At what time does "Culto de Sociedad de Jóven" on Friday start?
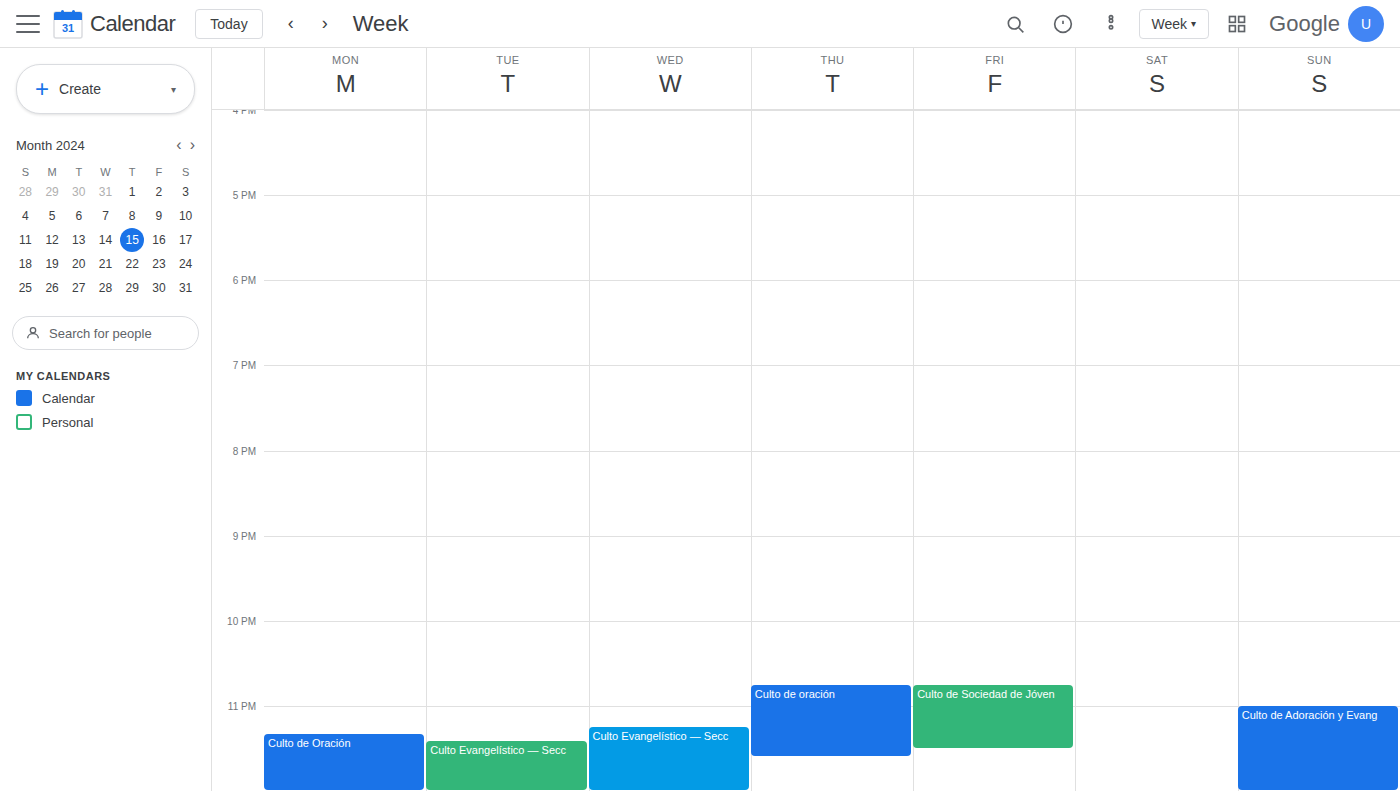
10:45 PM